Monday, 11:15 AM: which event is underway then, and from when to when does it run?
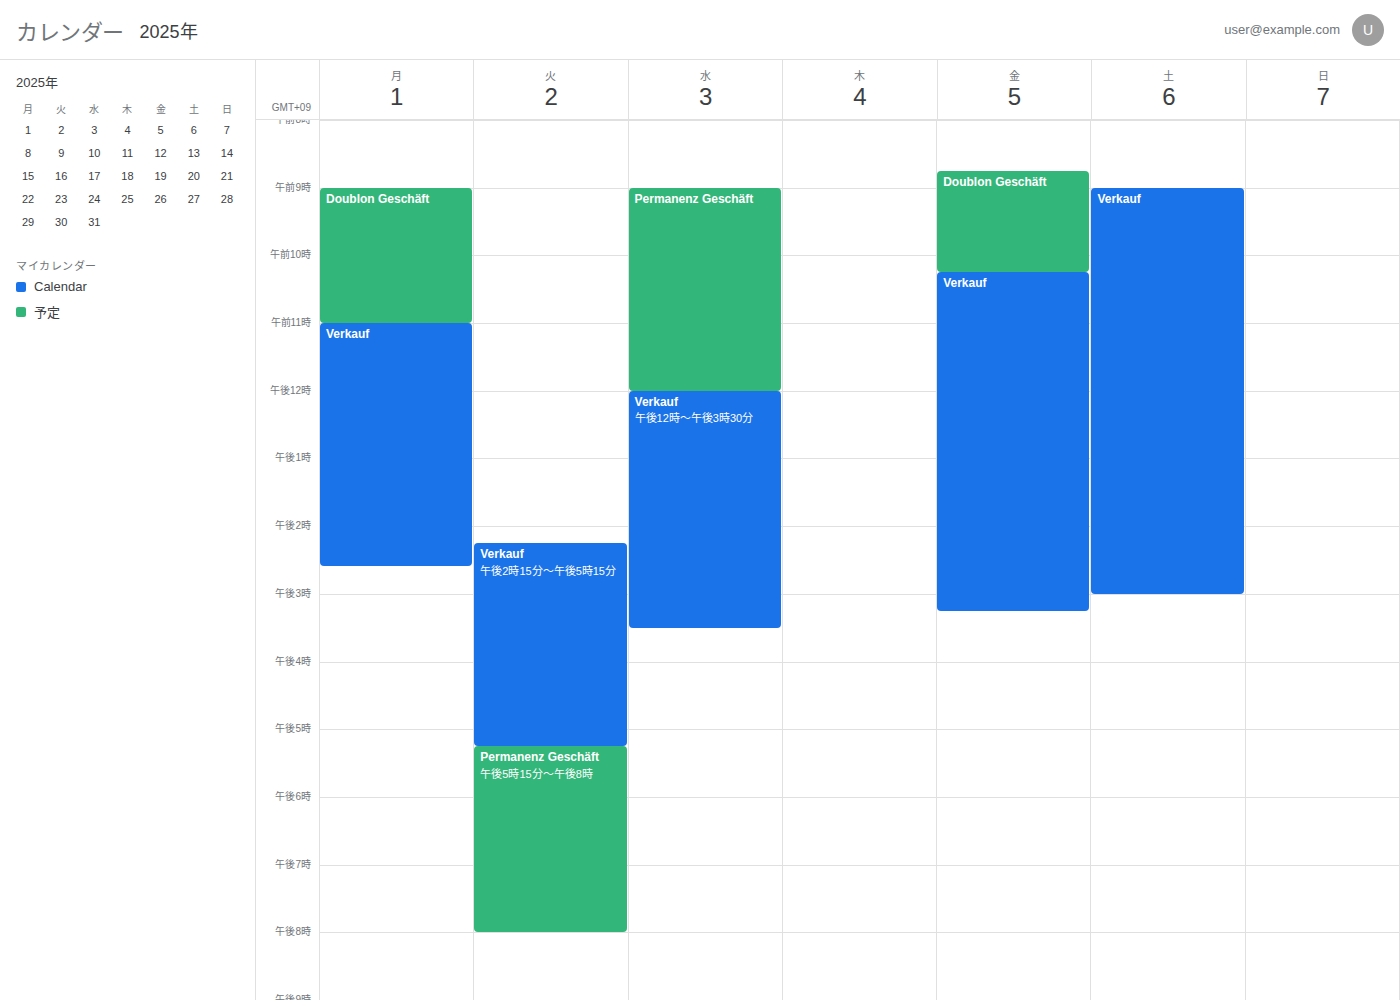
"Verkauf", 11:00 AM to 2:35 PM